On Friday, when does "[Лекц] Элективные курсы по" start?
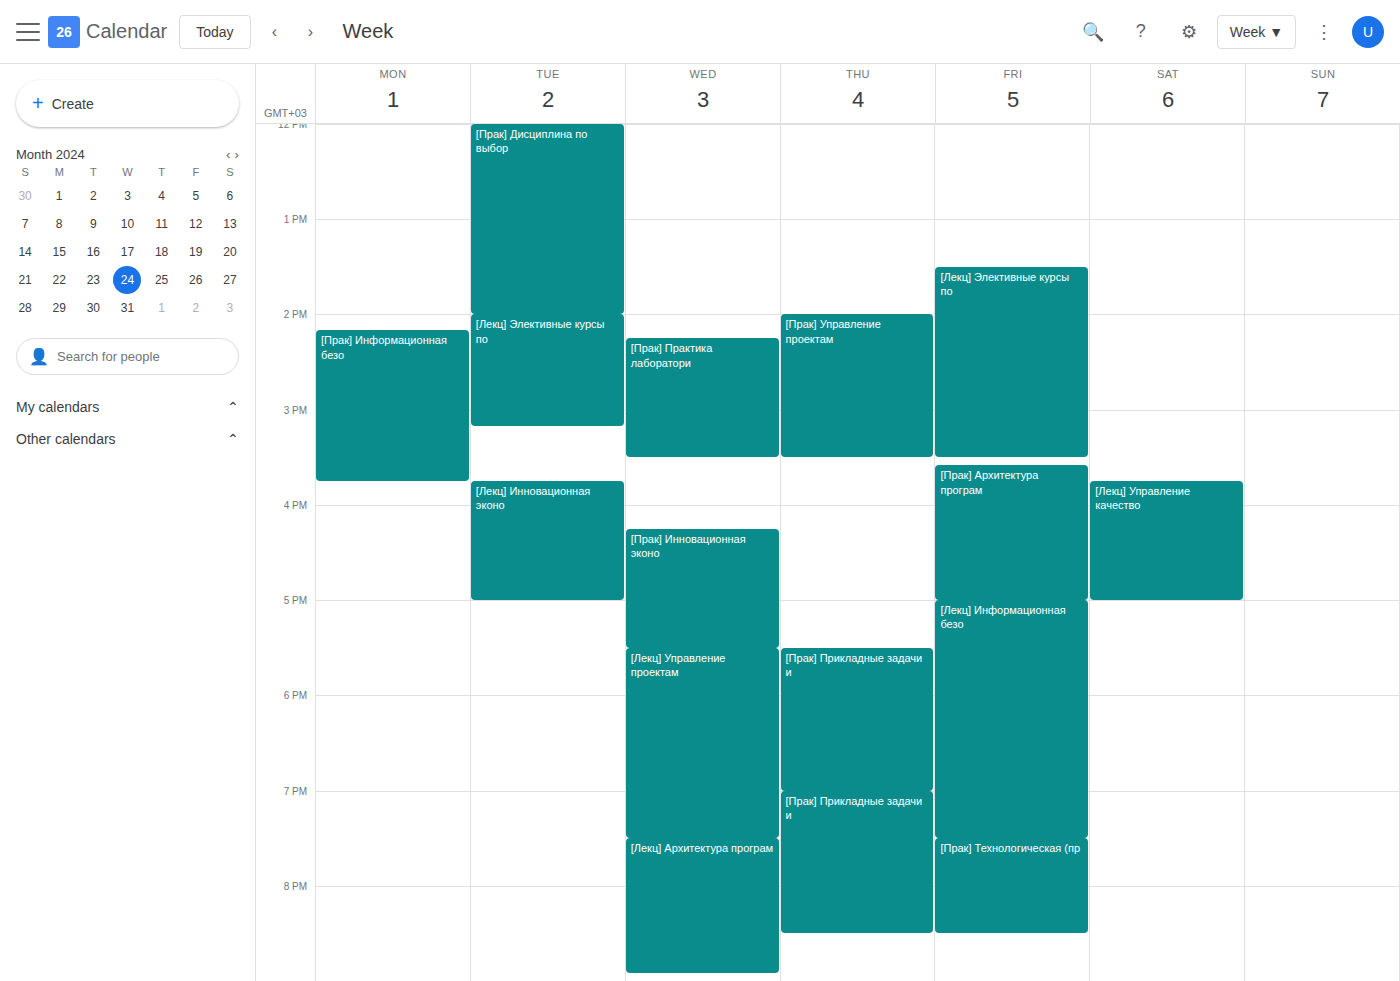
13:30